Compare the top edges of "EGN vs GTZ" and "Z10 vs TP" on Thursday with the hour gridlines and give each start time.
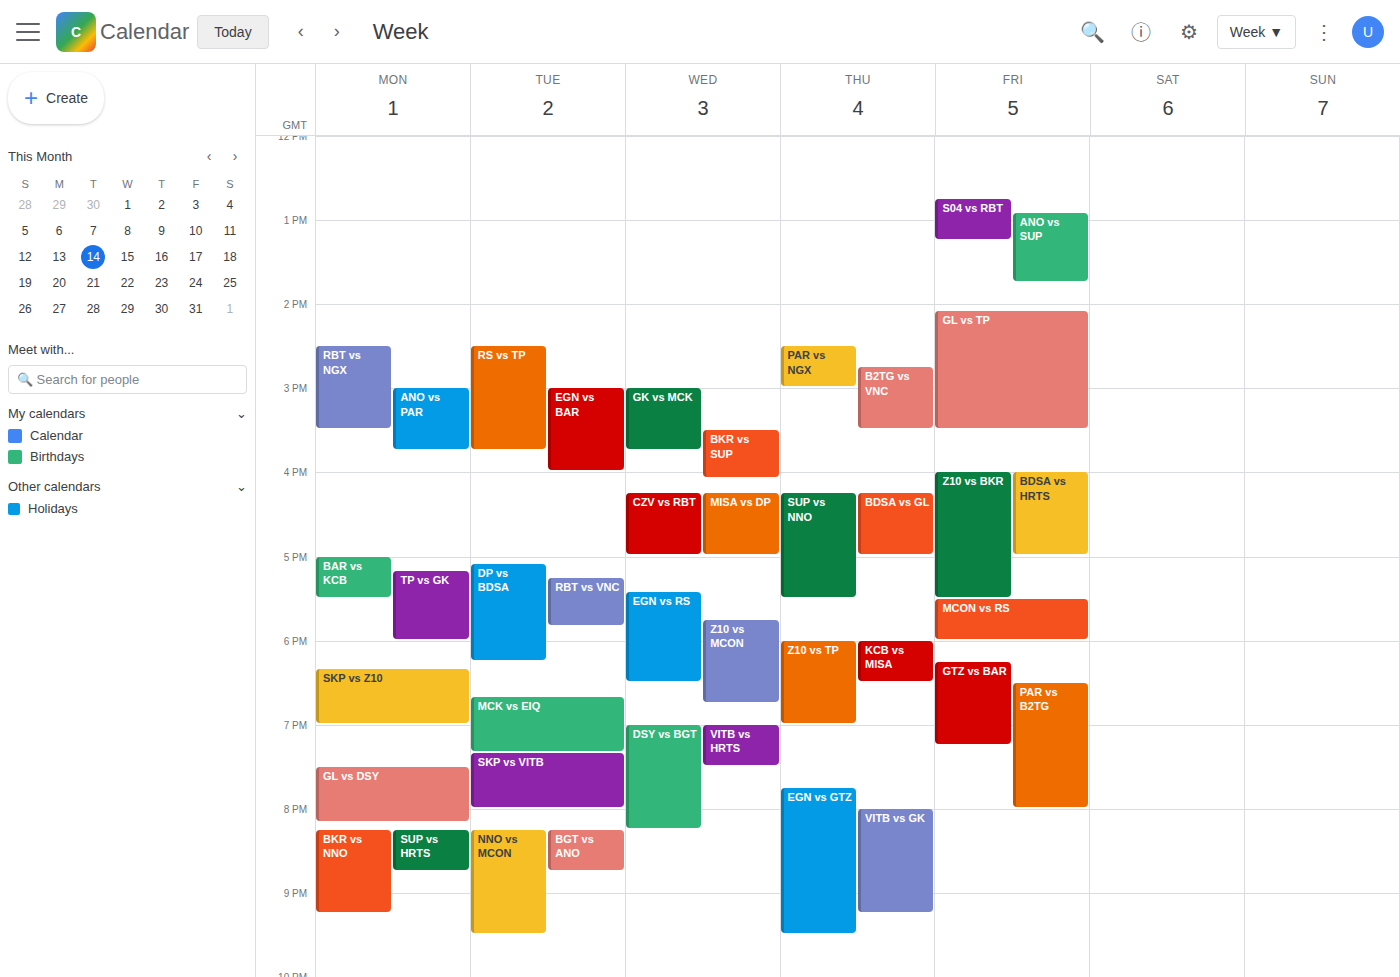
"EGN vs GTZ": 7:45 PM, neither: three quarters of the way from the 7 PM line to the 8 PM line. "Z10 vs TP": 6:00 PM, exactly on the 6 PM line.